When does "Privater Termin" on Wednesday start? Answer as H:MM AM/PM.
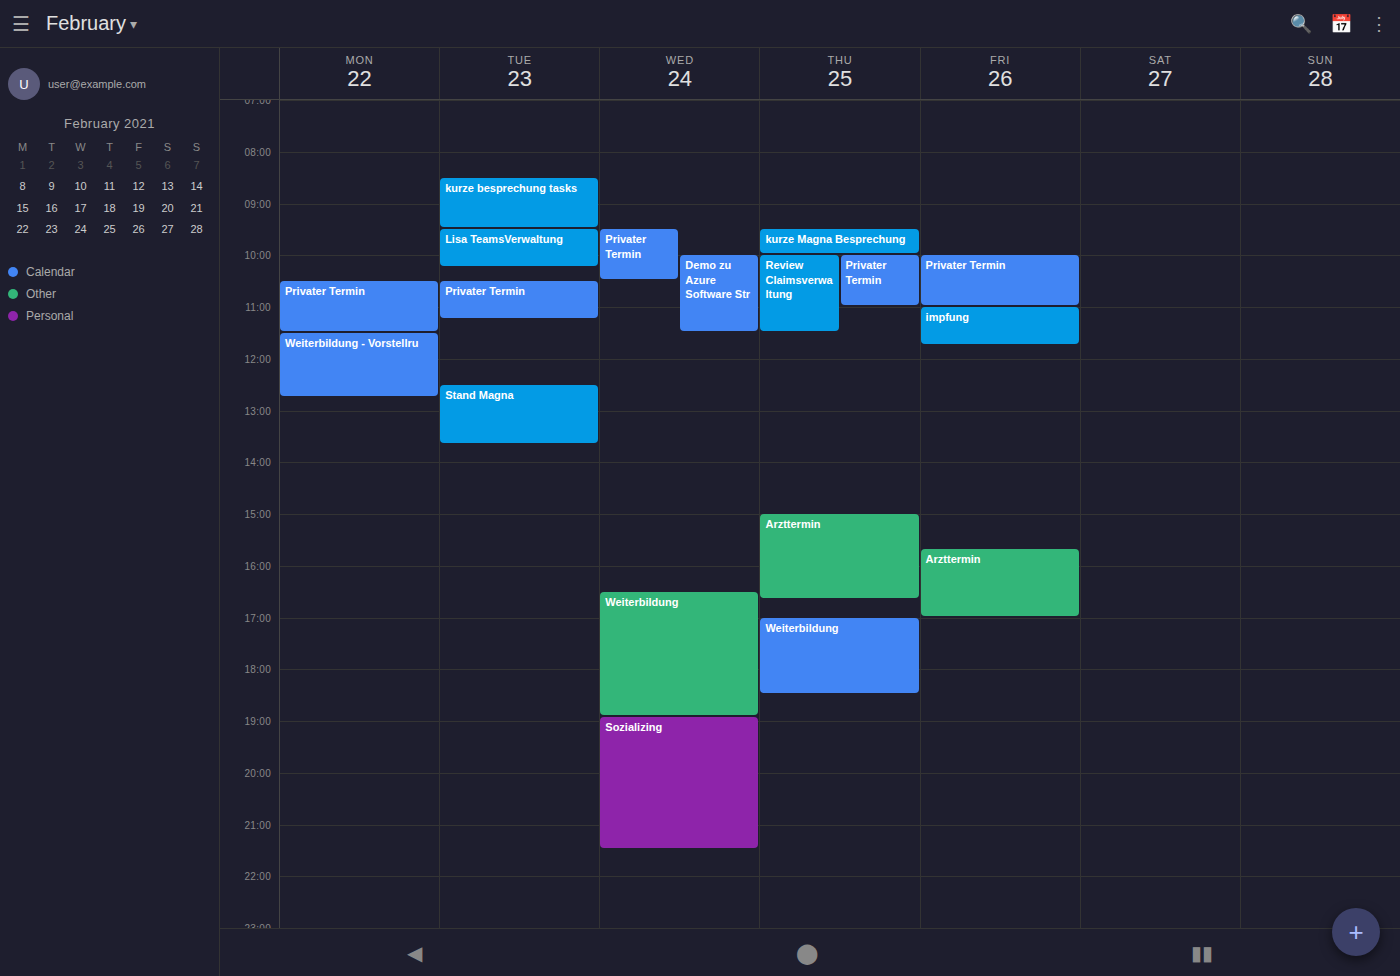
9:30 AM